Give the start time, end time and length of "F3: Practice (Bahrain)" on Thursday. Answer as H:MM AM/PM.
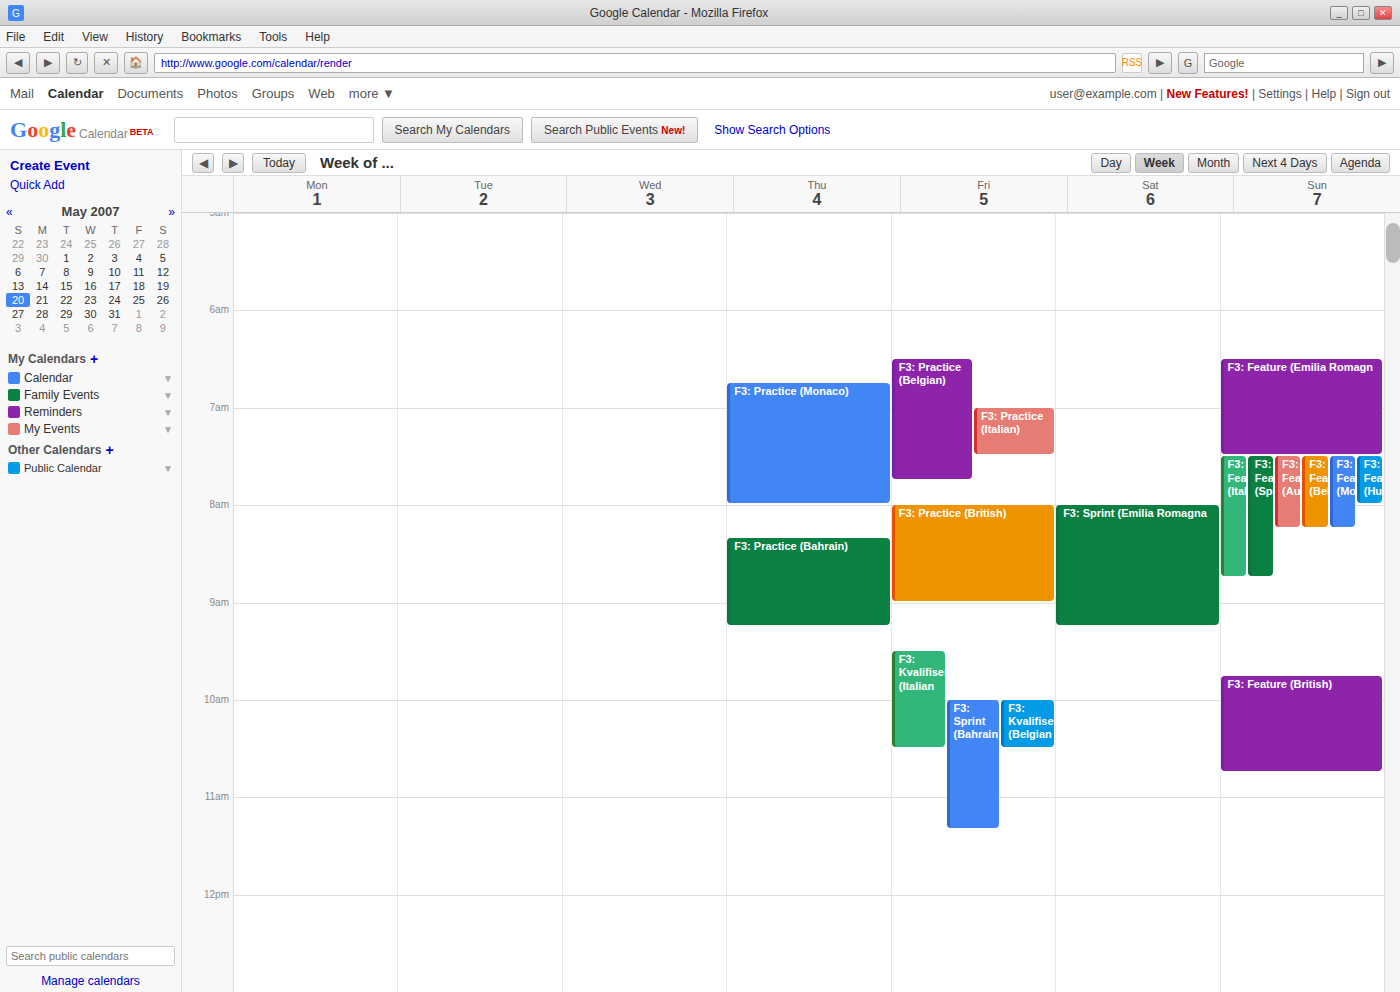
8:20 AM to 9:15 AM, 55 minutes